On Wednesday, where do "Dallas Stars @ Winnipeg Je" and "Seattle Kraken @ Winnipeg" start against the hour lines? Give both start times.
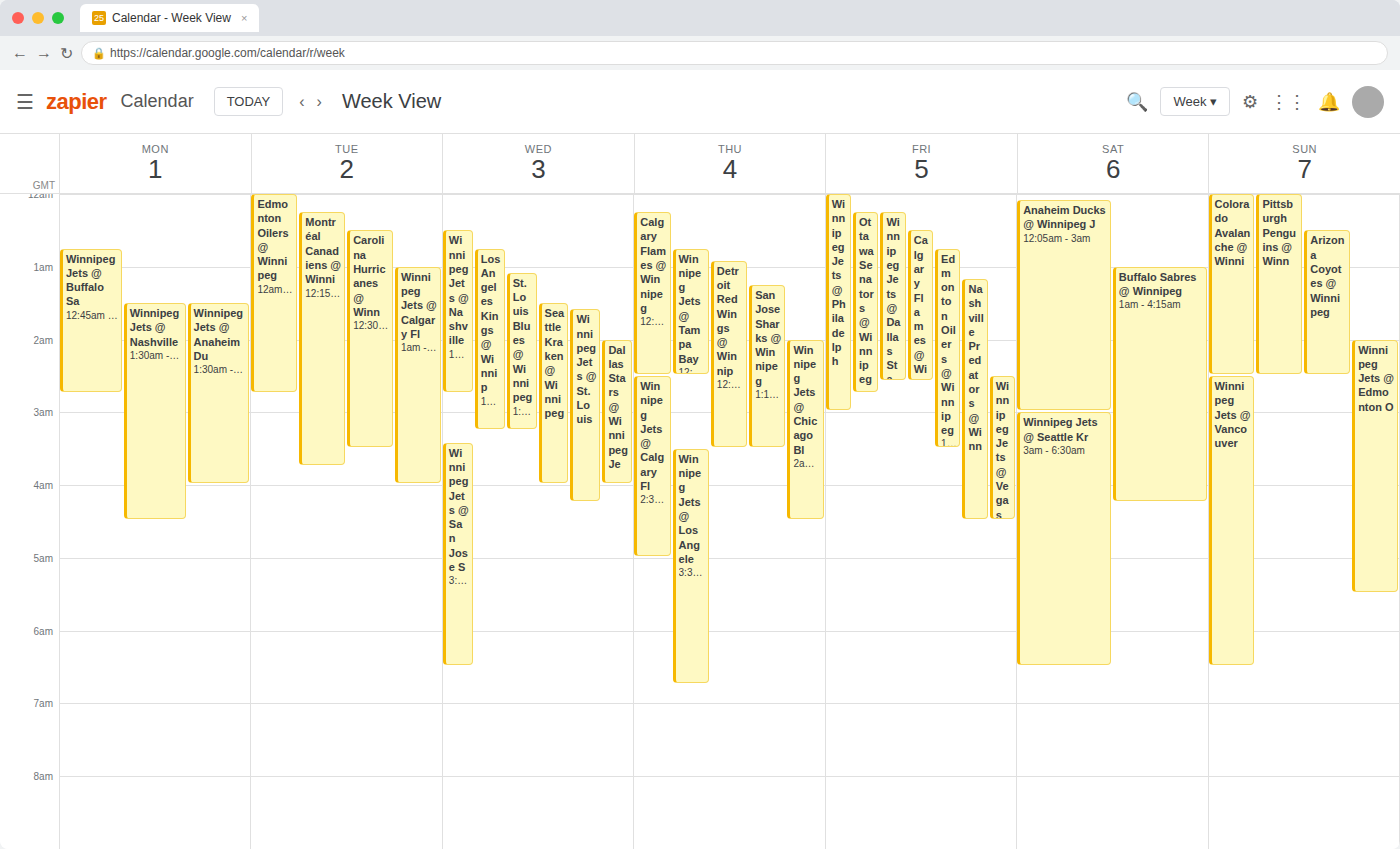
"Dallas Stars @ Winnipeg Je": 2:00 AM, exactly on the 2 AM line. "Seattle Kraken @ Winnipeg": 1:30 AM, halfway between the 1 AM and 2 AM lines.